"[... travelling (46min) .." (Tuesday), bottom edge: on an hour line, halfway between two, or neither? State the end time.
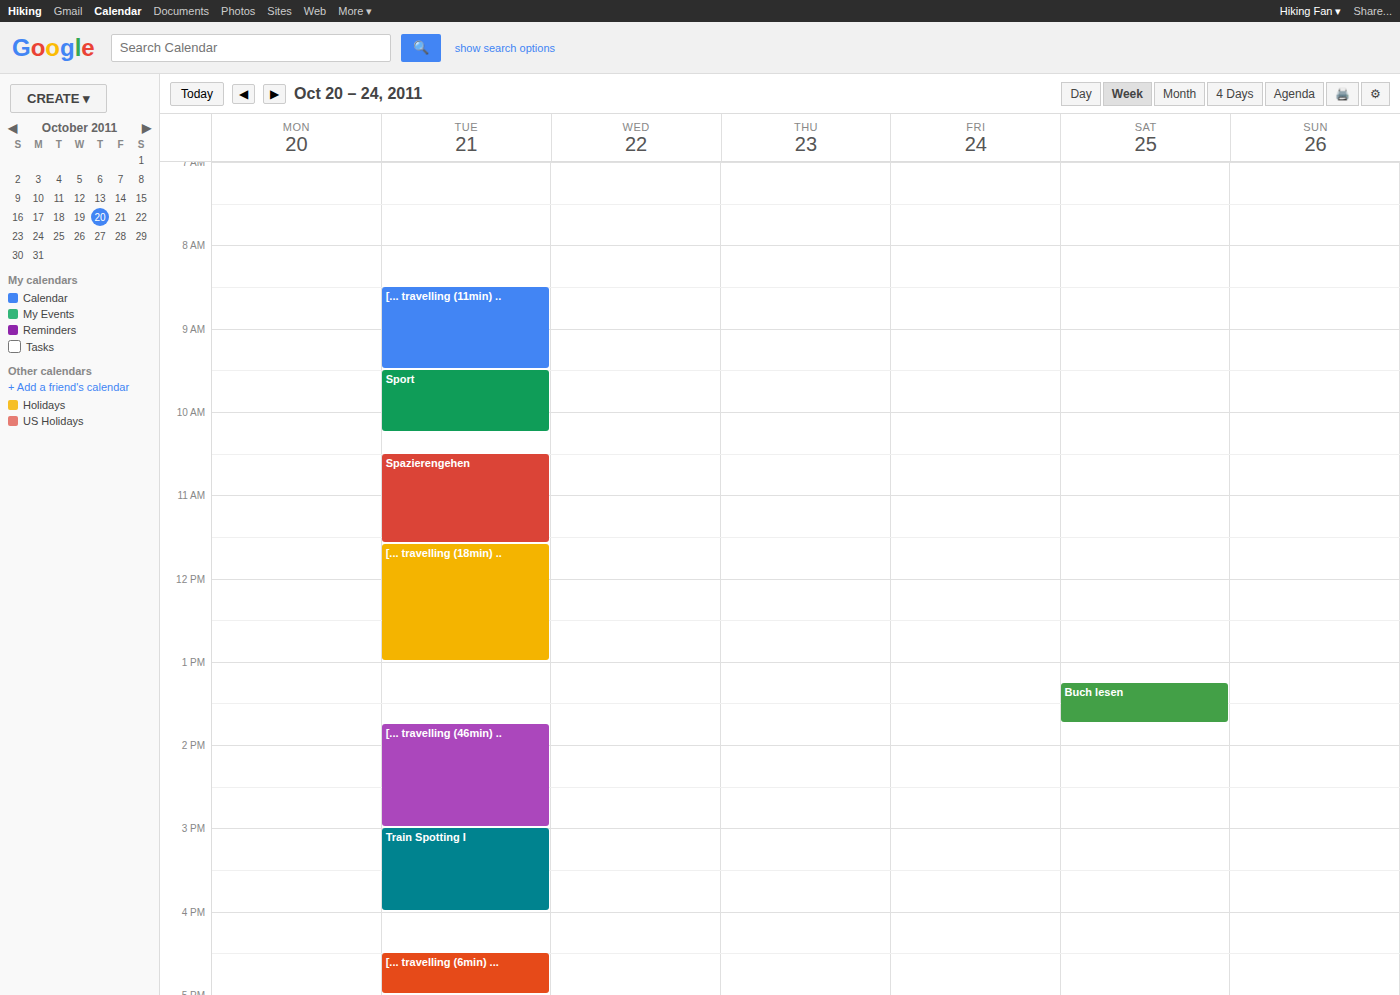
3:00 PM -- exactly on the 3 PM line.